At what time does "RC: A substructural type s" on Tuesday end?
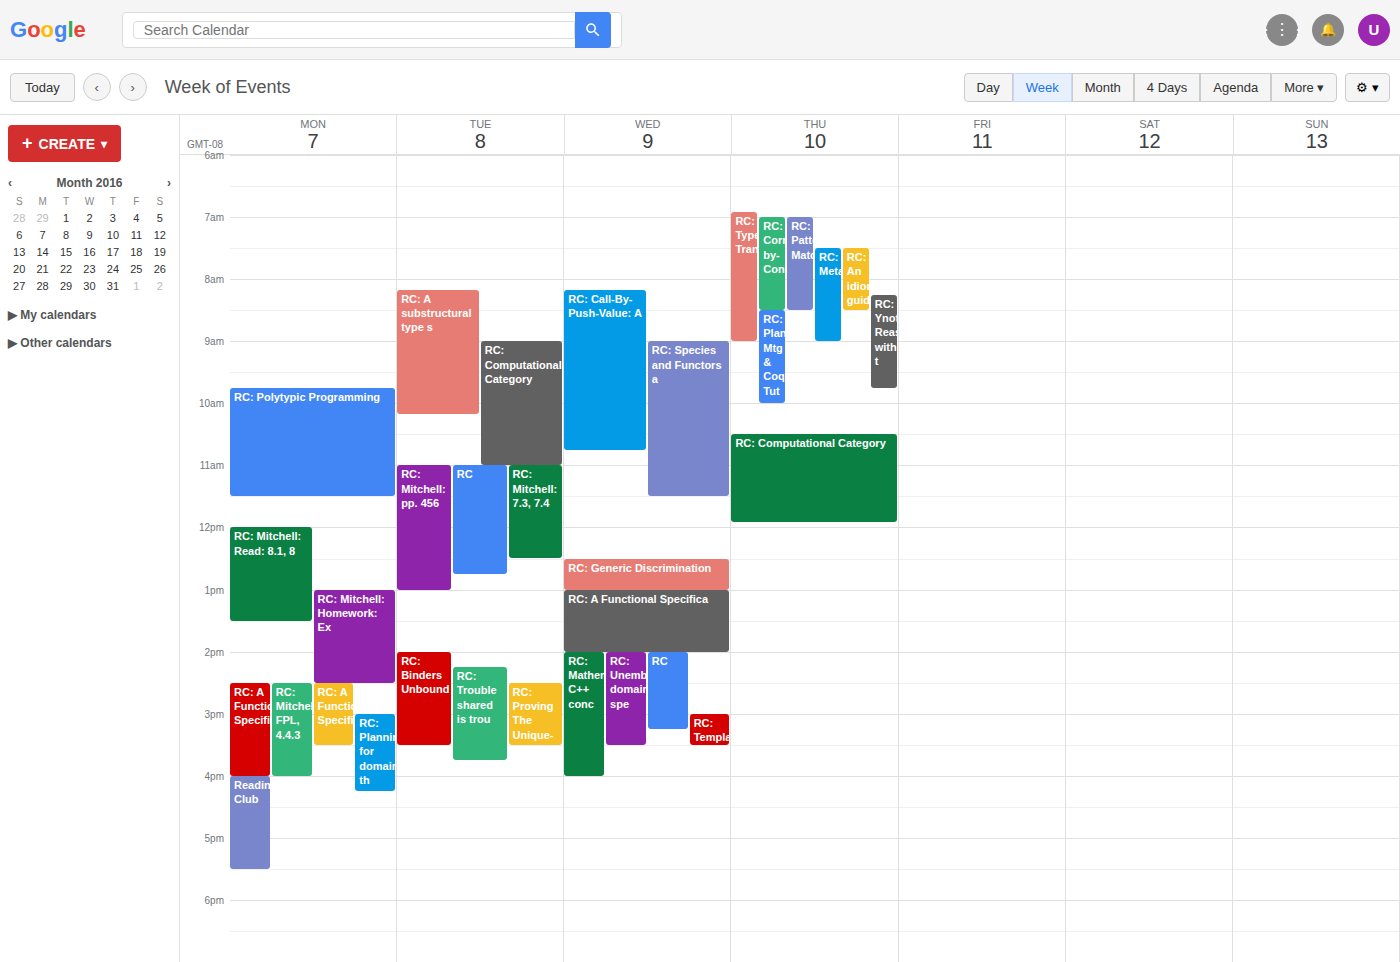
10:10 AM